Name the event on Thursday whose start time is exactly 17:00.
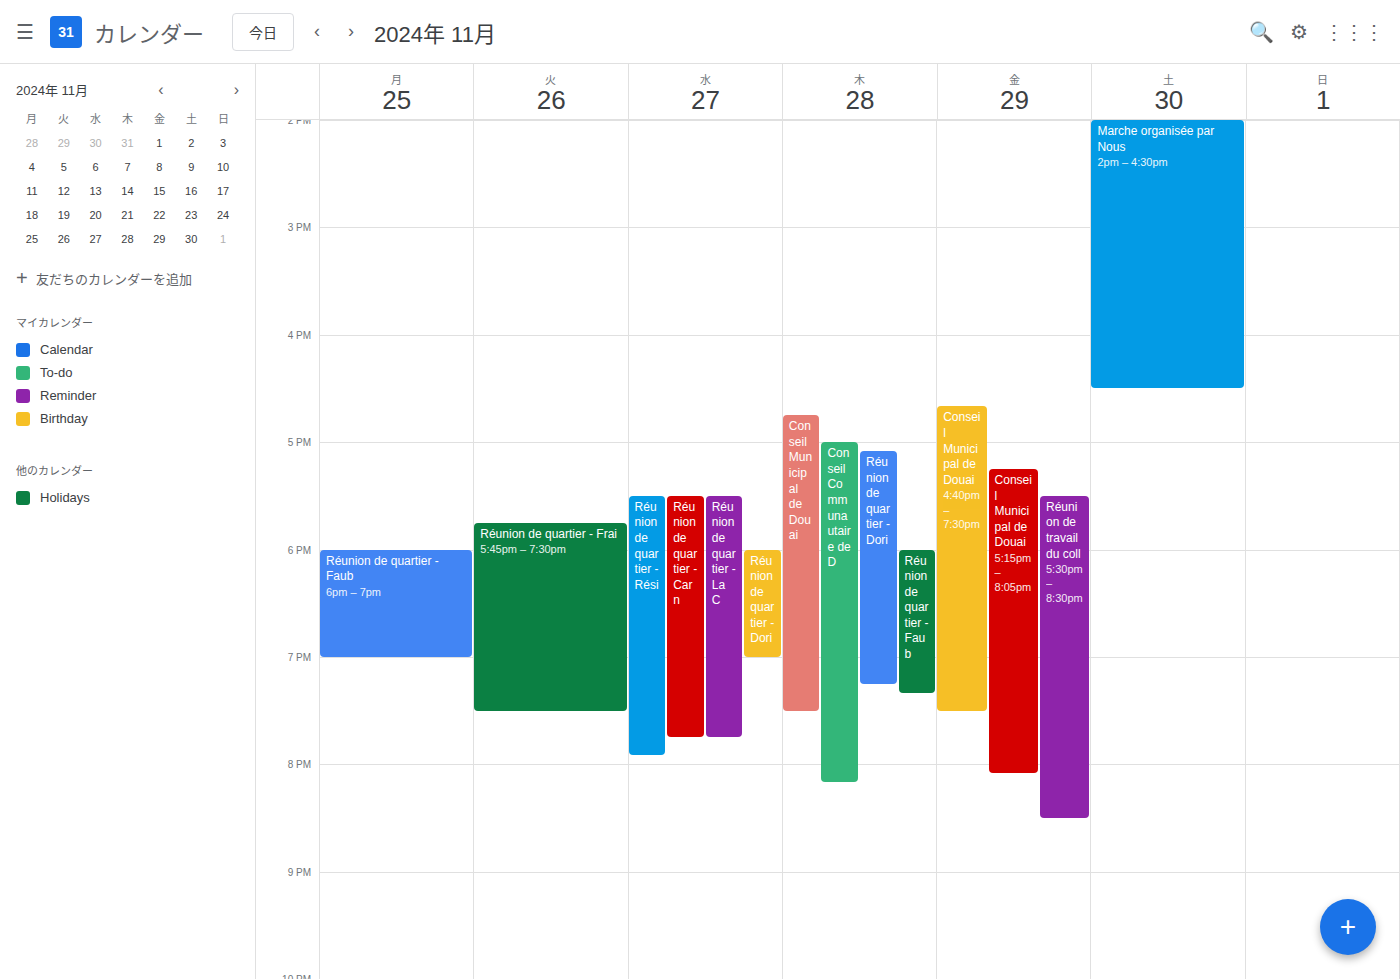
"Conseil Communautaire de D"